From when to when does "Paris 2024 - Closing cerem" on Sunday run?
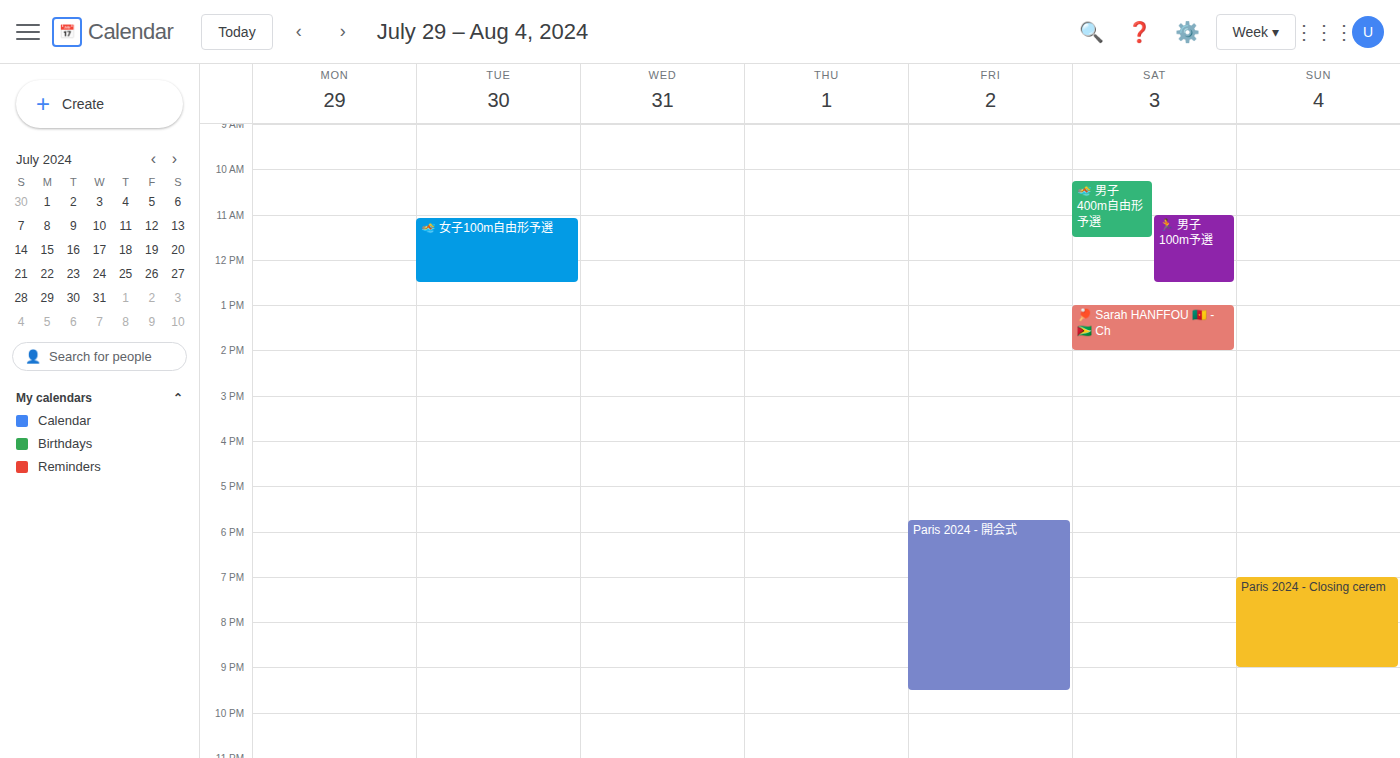
7:00 PM to 9:00 PM